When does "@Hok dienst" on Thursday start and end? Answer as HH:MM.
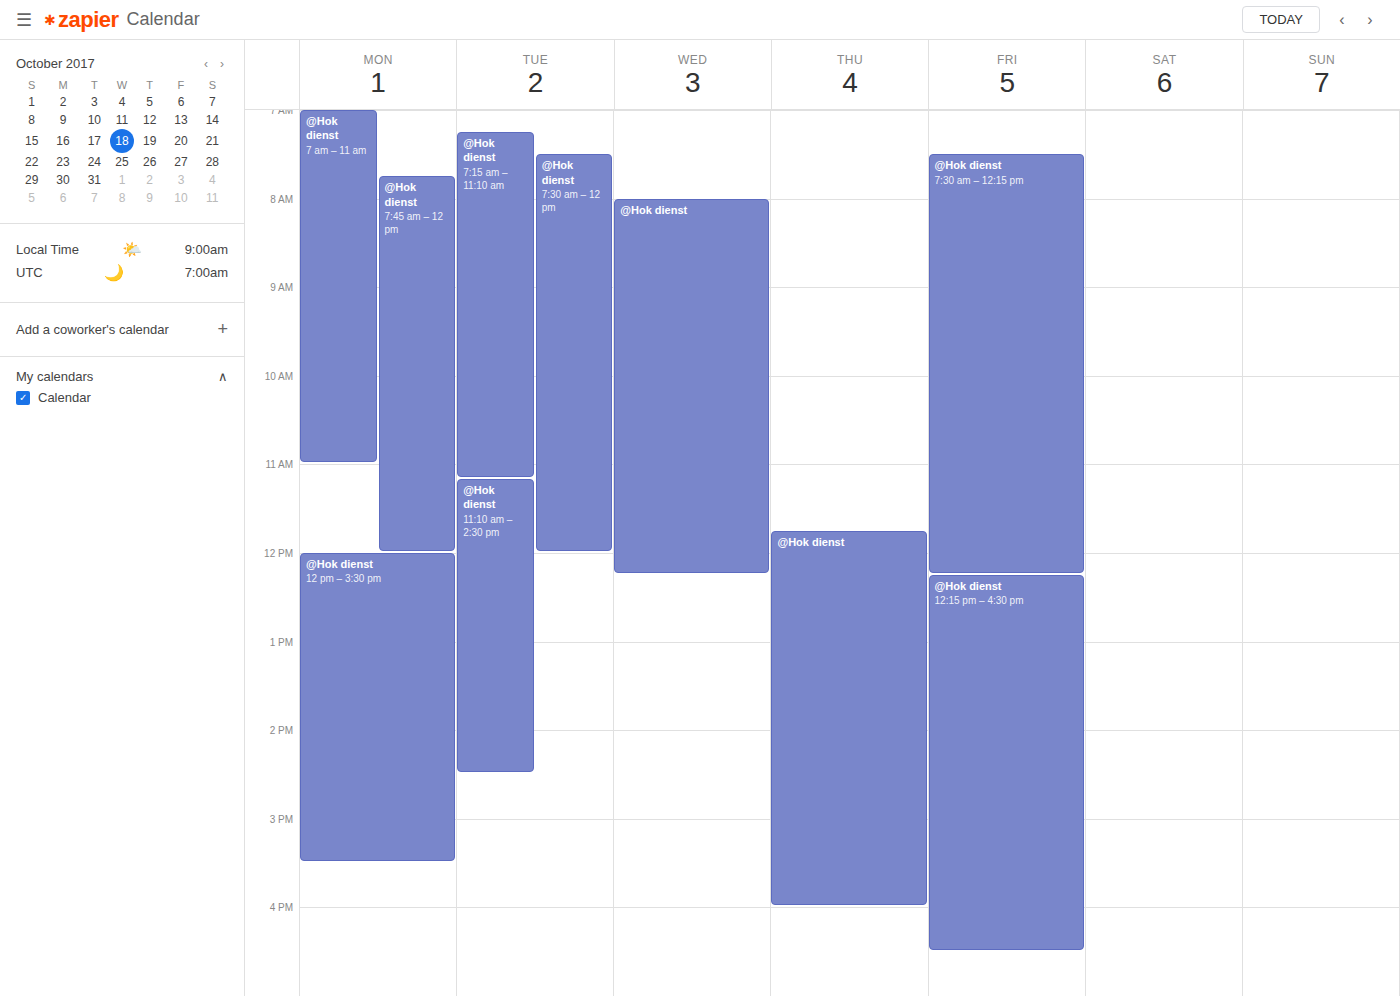
11:45 to 16:00